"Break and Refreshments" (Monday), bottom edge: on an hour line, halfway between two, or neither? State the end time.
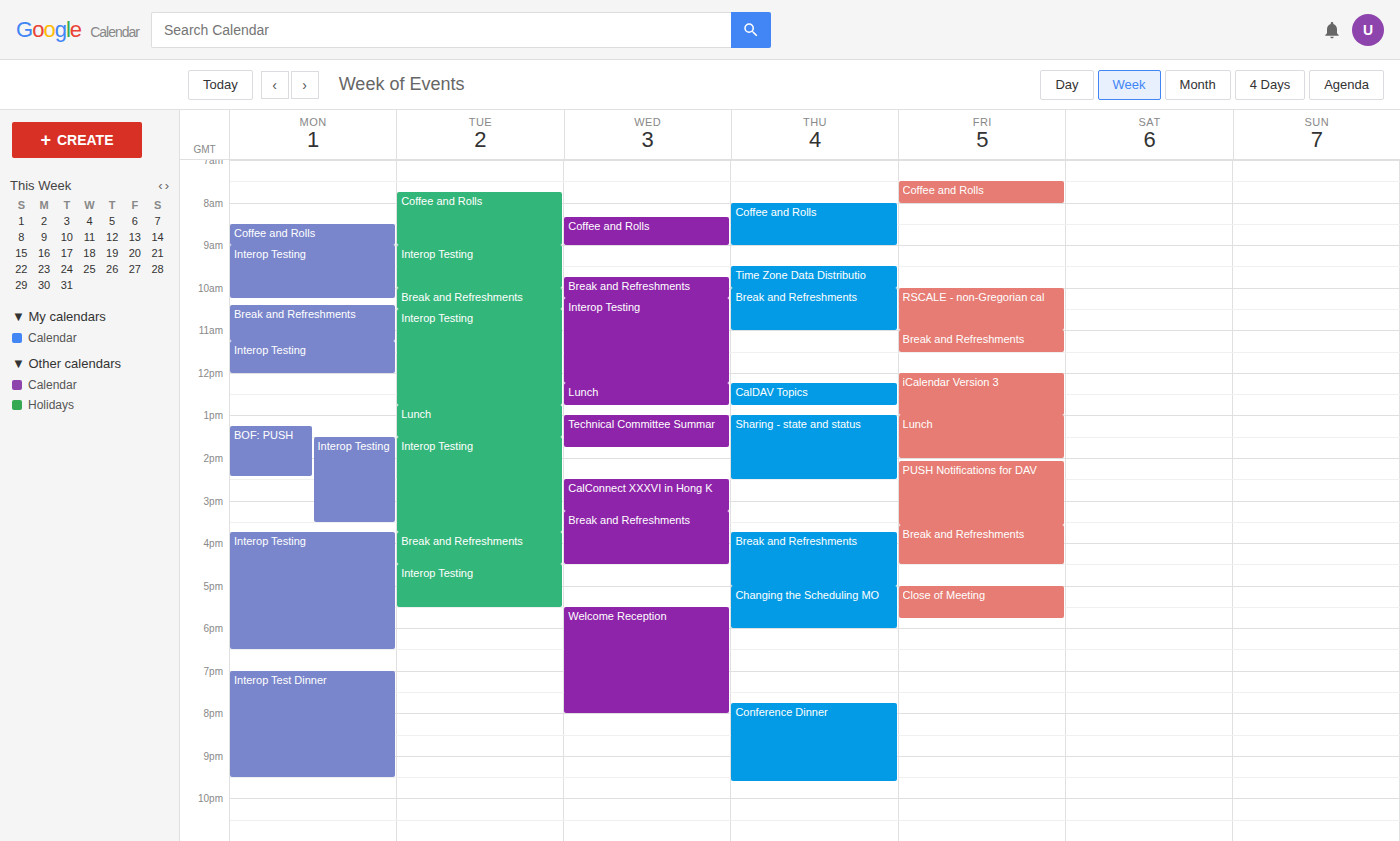
11:15 -- neither: a quarter of the way from the 11:00 line to the 12:00 line.